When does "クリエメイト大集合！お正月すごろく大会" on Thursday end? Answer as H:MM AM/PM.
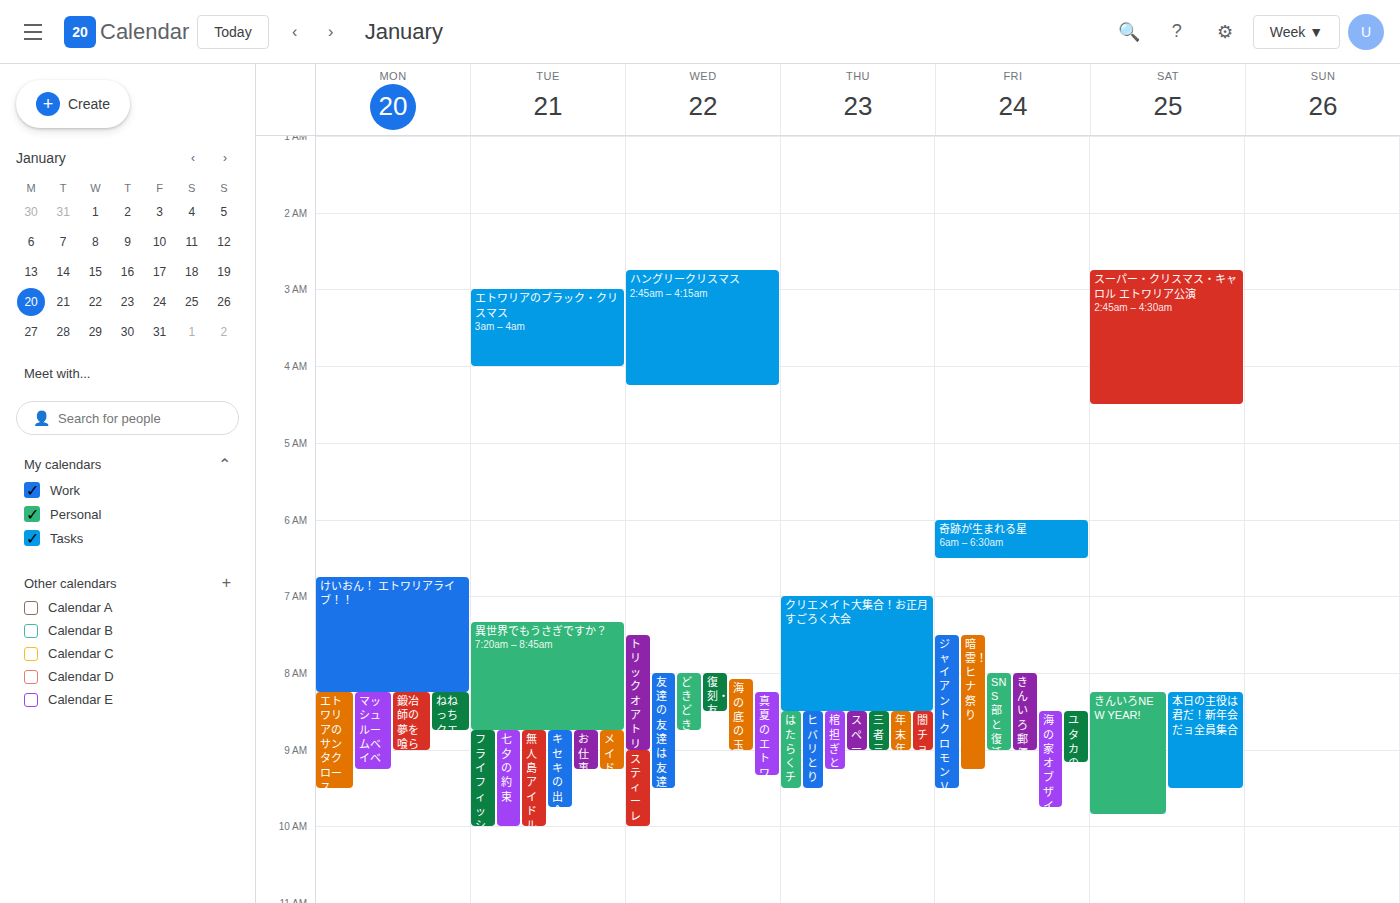
8:30 AM